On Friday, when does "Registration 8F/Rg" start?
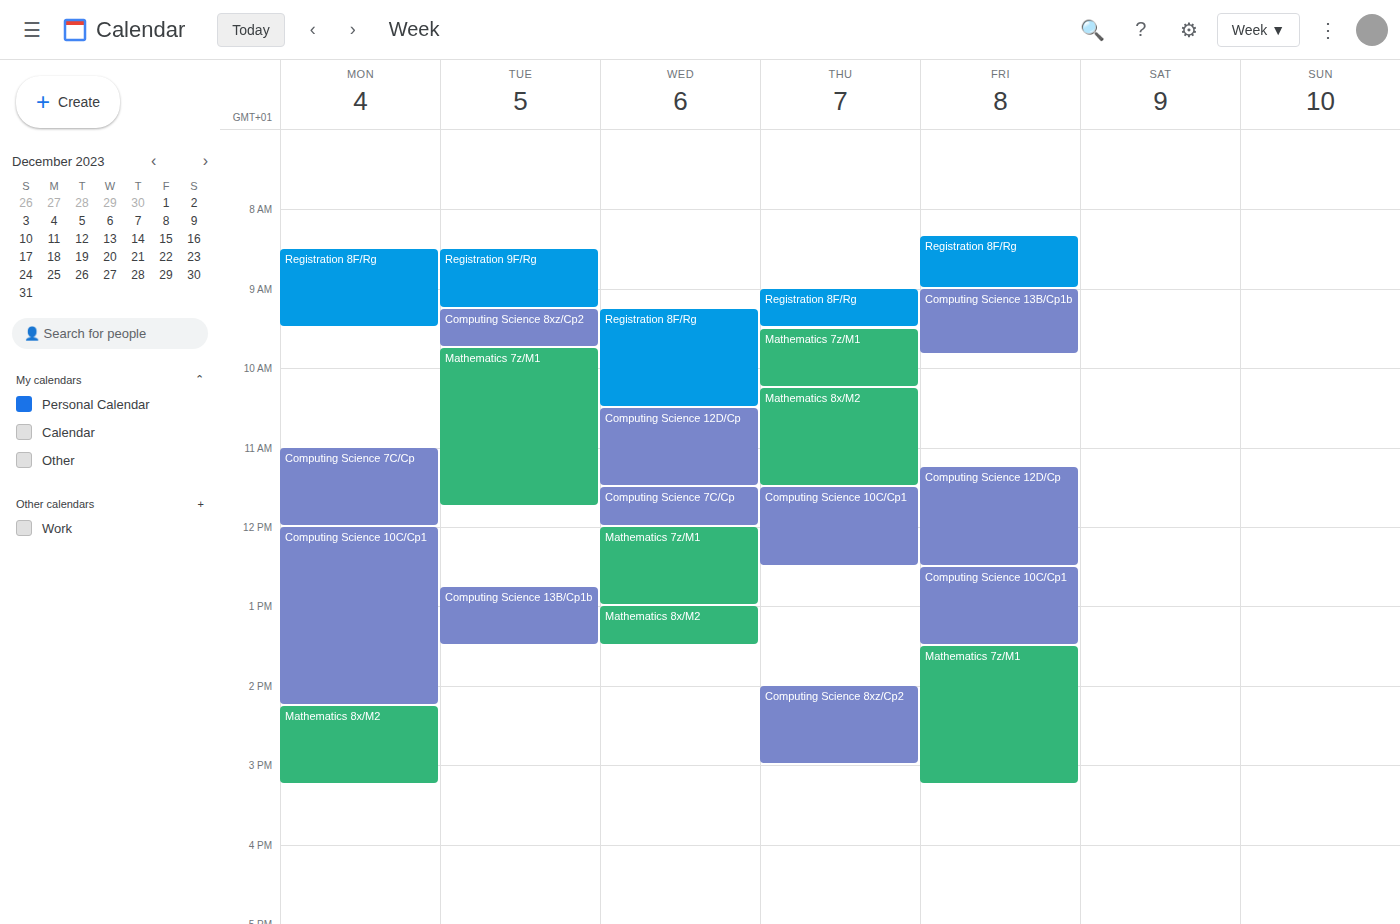
8:20 AM